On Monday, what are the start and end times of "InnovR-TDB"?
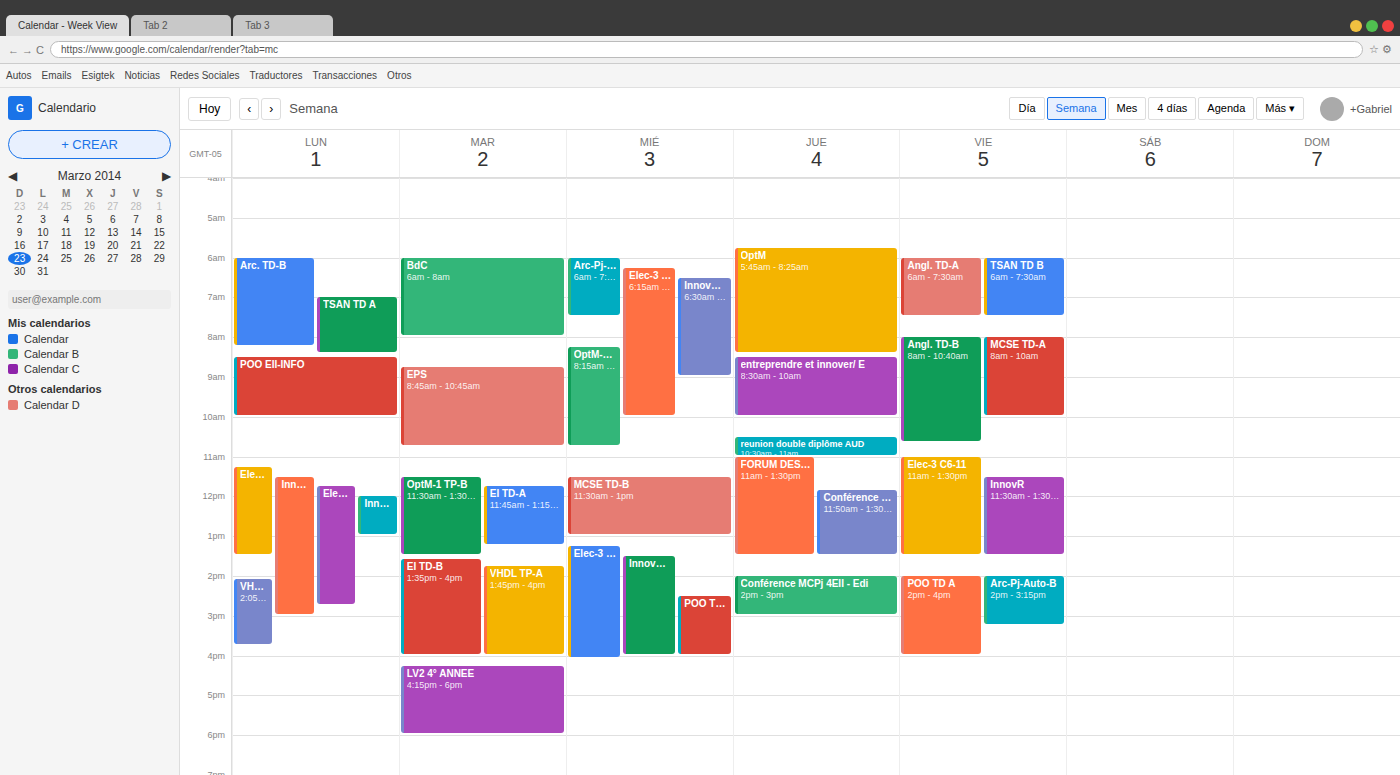
12:00 to 13:00